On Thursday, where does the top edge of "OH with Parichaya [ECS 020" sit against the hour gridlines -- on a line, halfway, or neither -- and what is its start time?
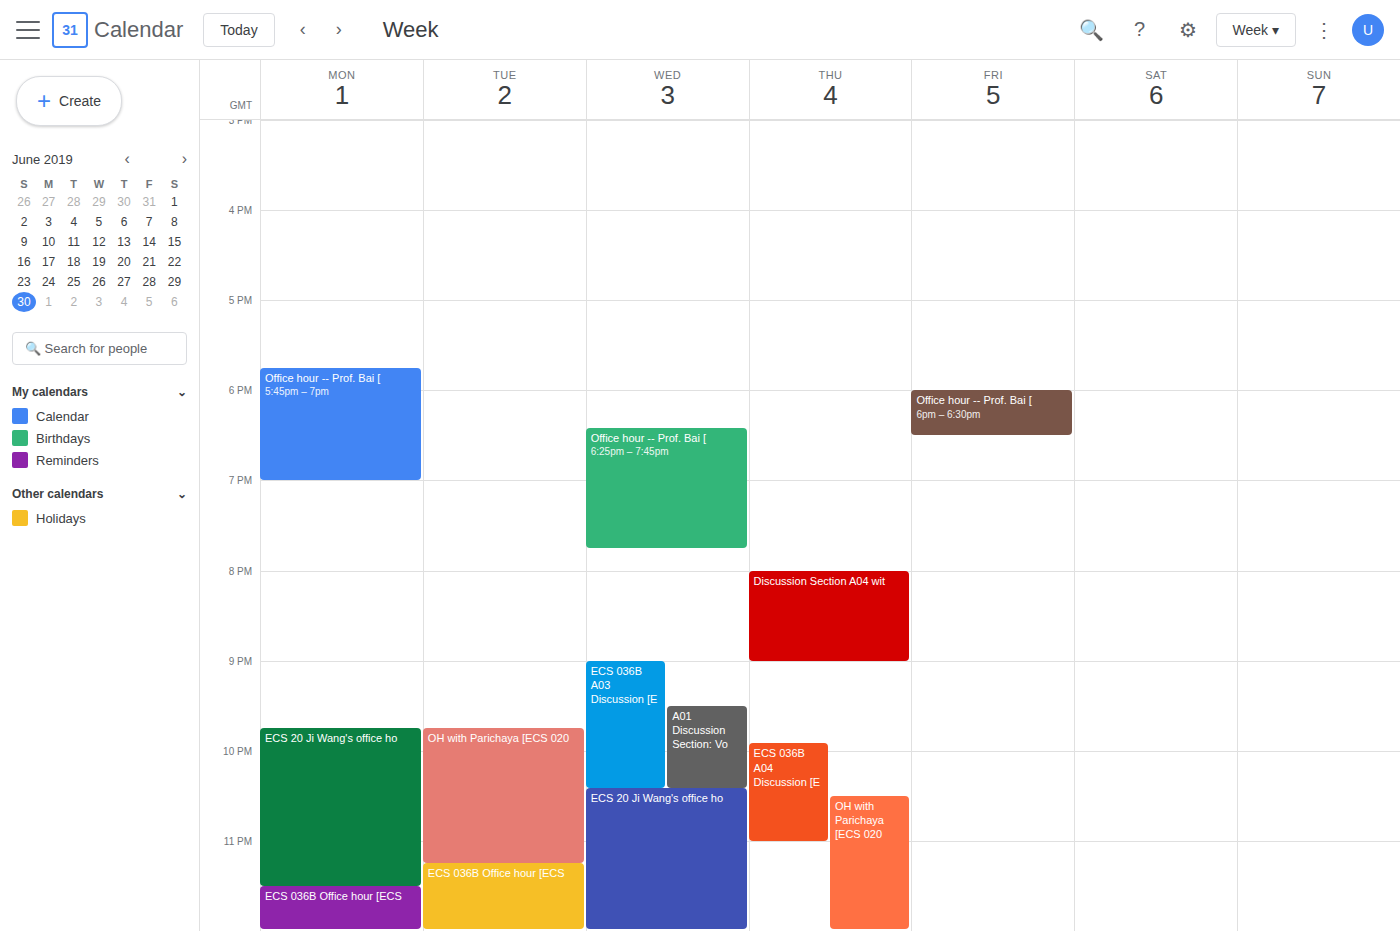
22:30 -- halfway between the 22:00 and 23:00 lines.